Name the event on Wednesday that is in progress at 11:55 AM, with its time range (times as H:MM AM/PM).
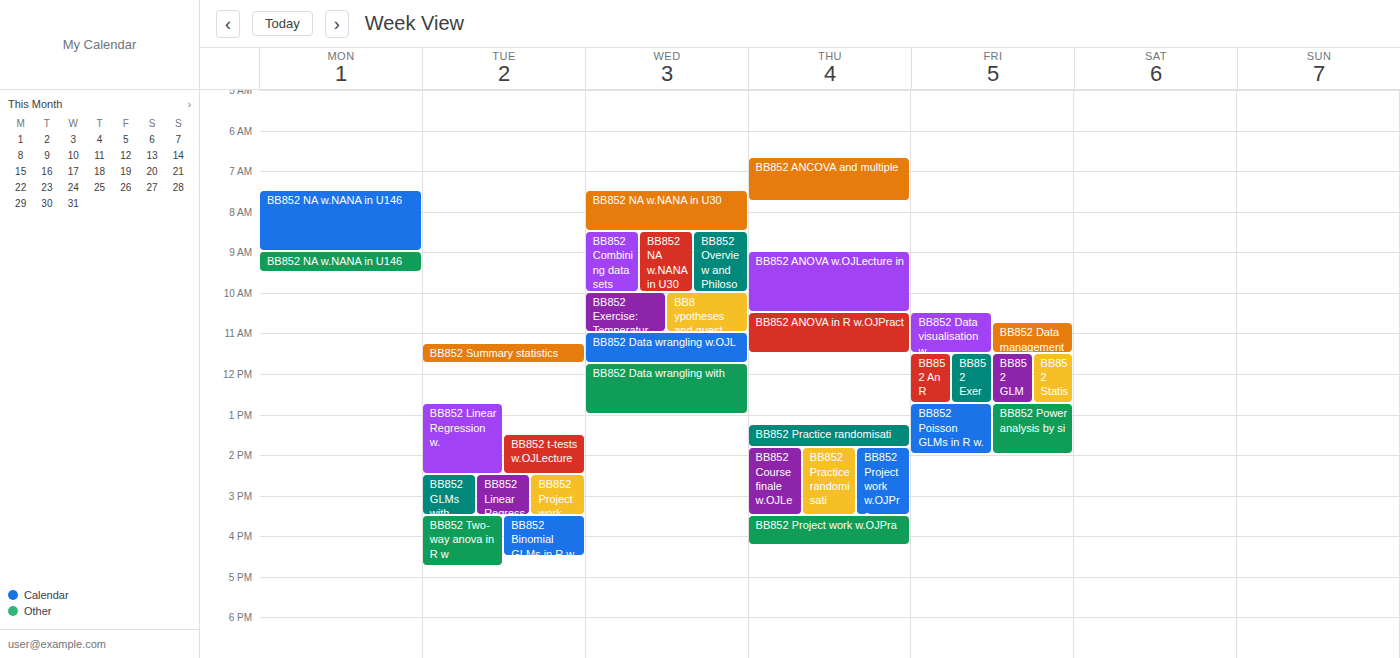
"BB852 Data wrangling with", 11:45 AM to 1:00 PM